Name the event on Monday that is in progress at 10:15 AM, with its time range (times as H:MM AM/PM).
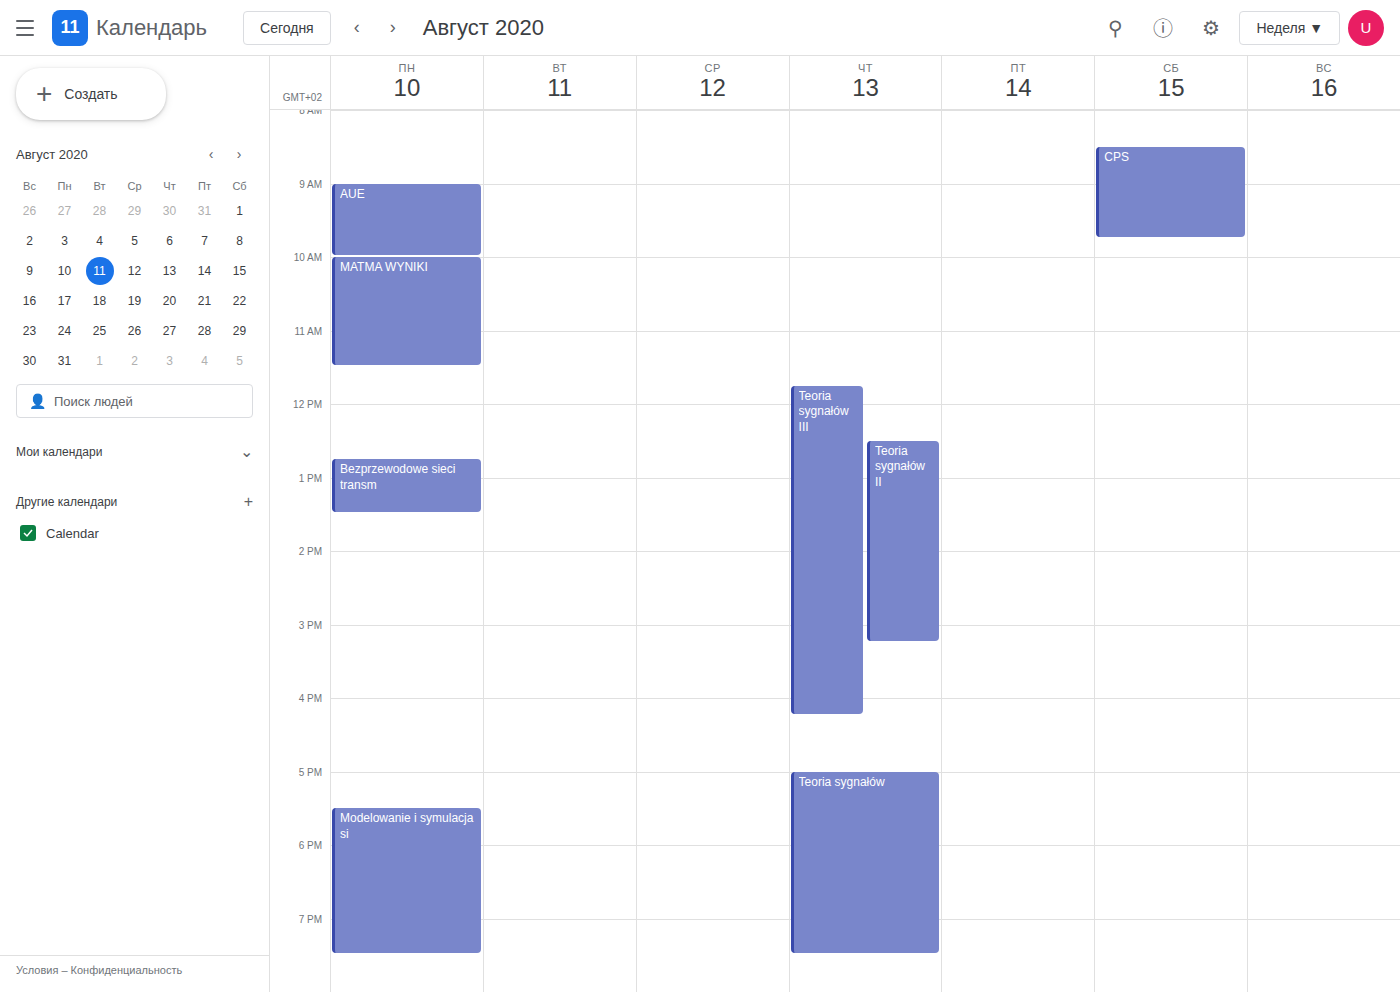
"MATMA WYNIKI", 10:00 AM to 11:30 AM